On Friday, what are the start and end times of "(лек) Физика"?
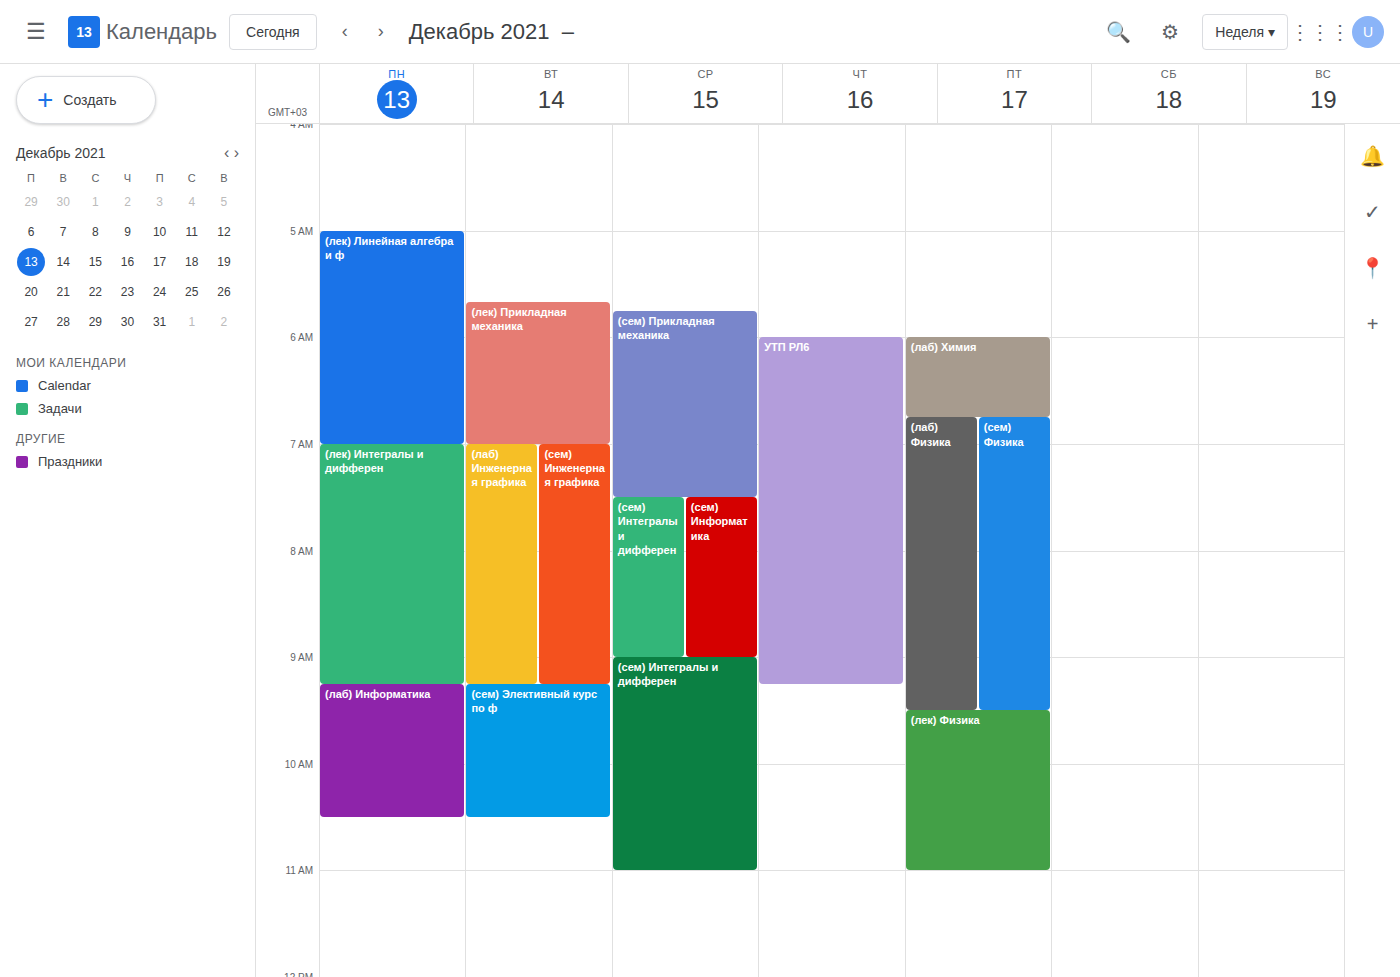
9:30 AM to 11:00 AM